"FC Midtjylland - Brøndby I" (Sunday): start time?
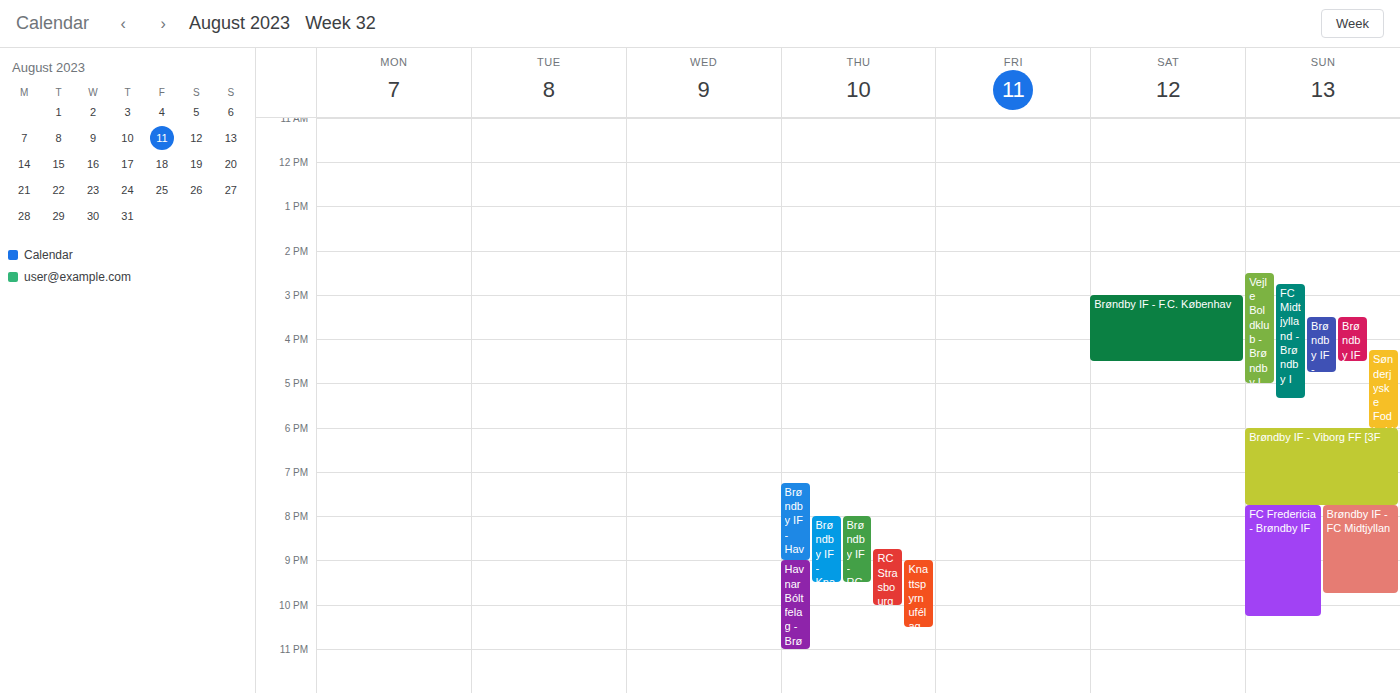
2:45 PM